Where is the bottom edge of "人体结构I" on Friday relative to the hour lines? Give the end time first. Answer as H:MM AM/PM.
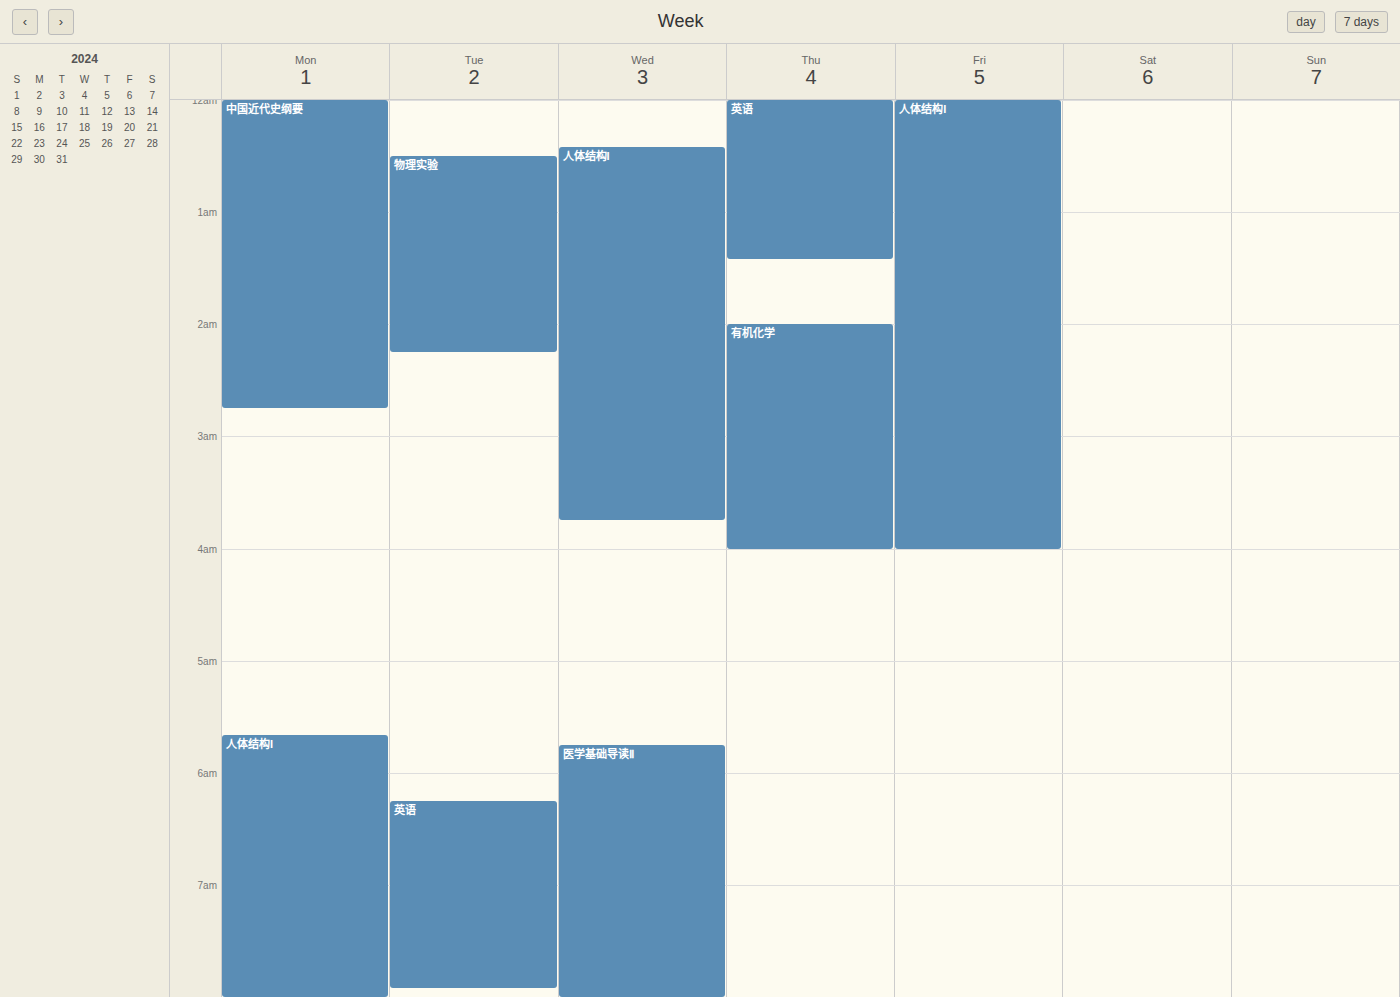
4:00 AM -- exactly on the 4 AM line.